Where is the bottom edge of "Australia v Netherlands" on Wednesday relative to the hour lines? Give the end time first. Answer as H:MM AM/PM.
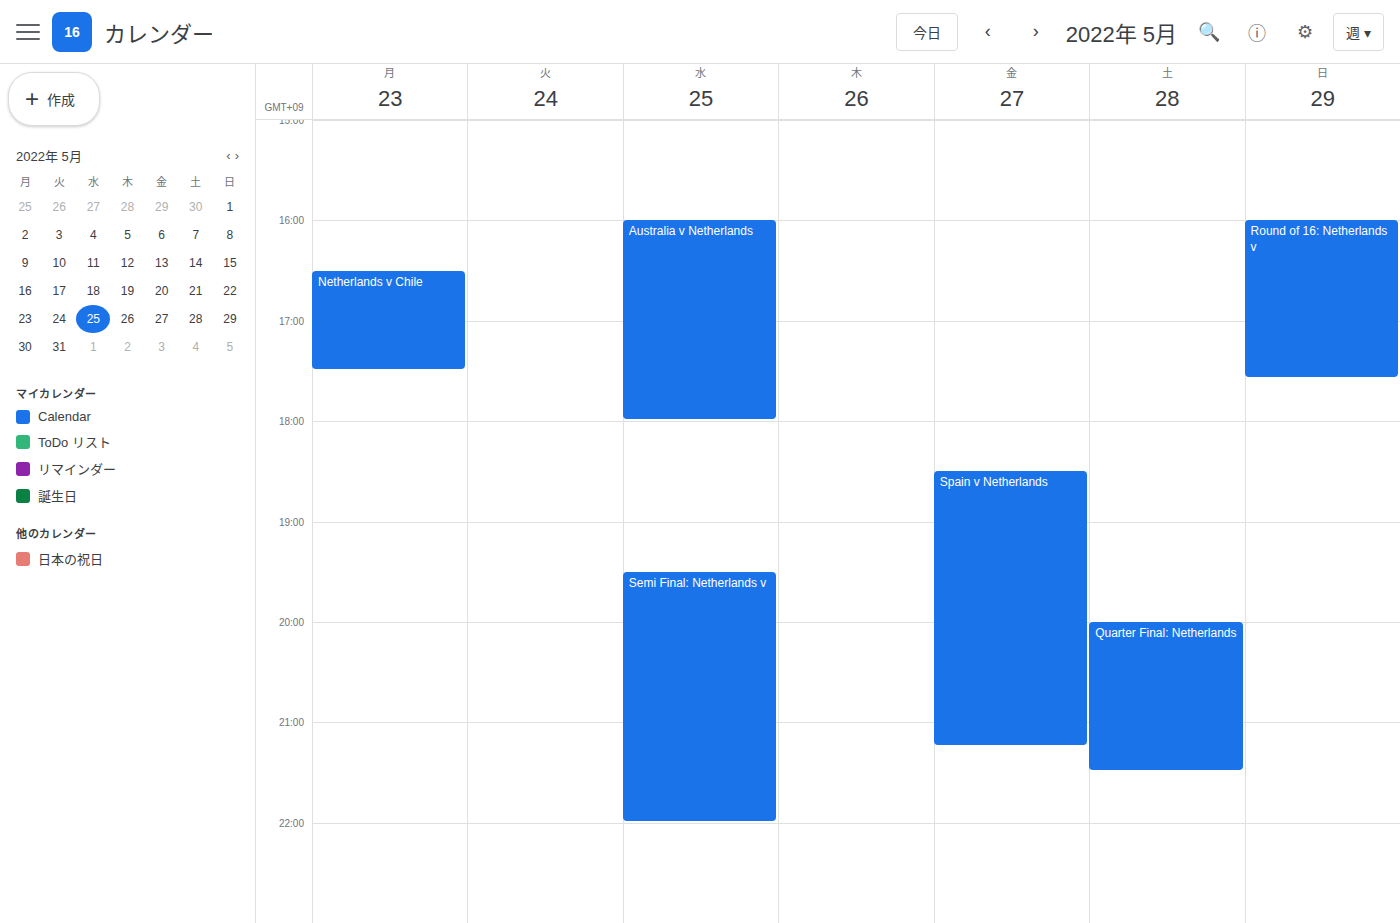
6:00 PM -- exactly on the 6 PM line.